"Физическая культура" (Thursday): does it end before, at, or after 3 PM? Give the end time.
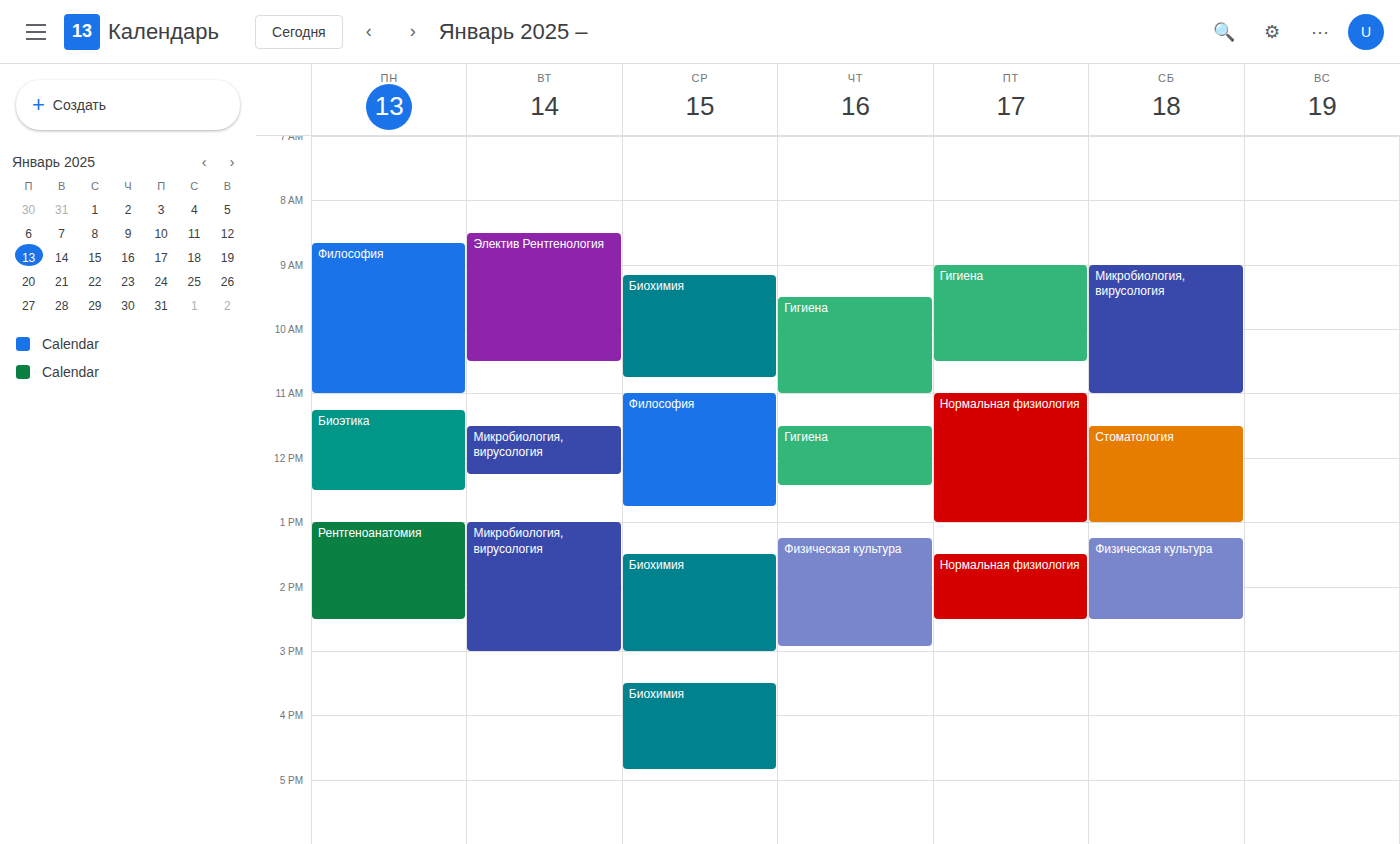
2:55 PM -- before 3 PM, 5 minutes above the 3 PM line.